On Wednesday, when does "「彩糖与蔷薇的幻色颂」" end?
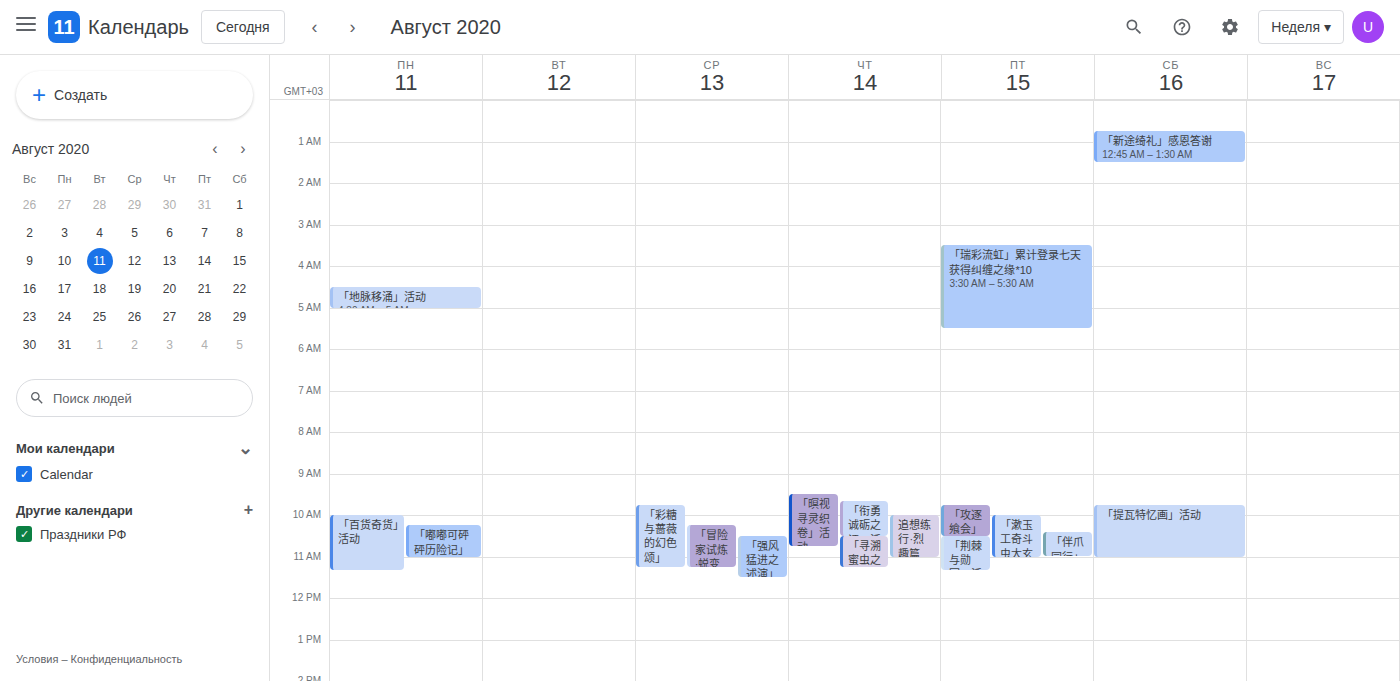
11:15